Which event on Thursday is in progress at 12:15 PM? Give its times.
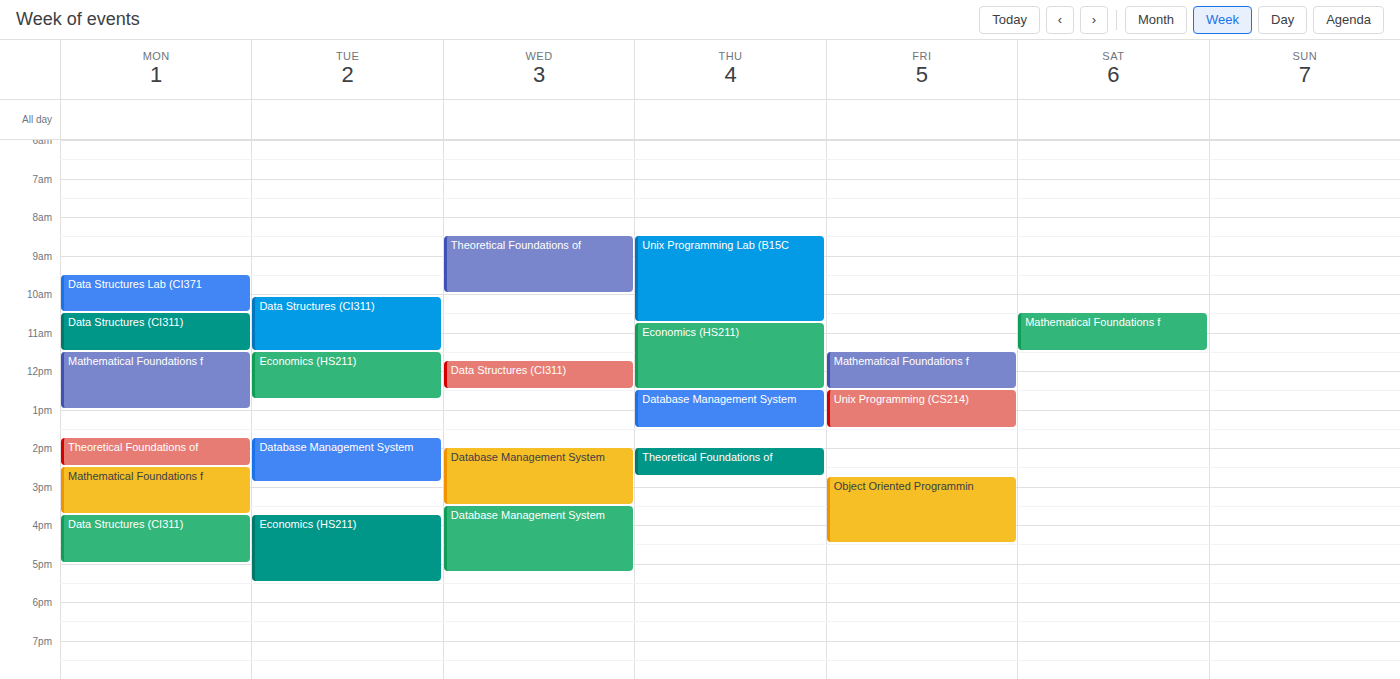
"Economics (HS211)", 10:45 AM to 12:30 PM